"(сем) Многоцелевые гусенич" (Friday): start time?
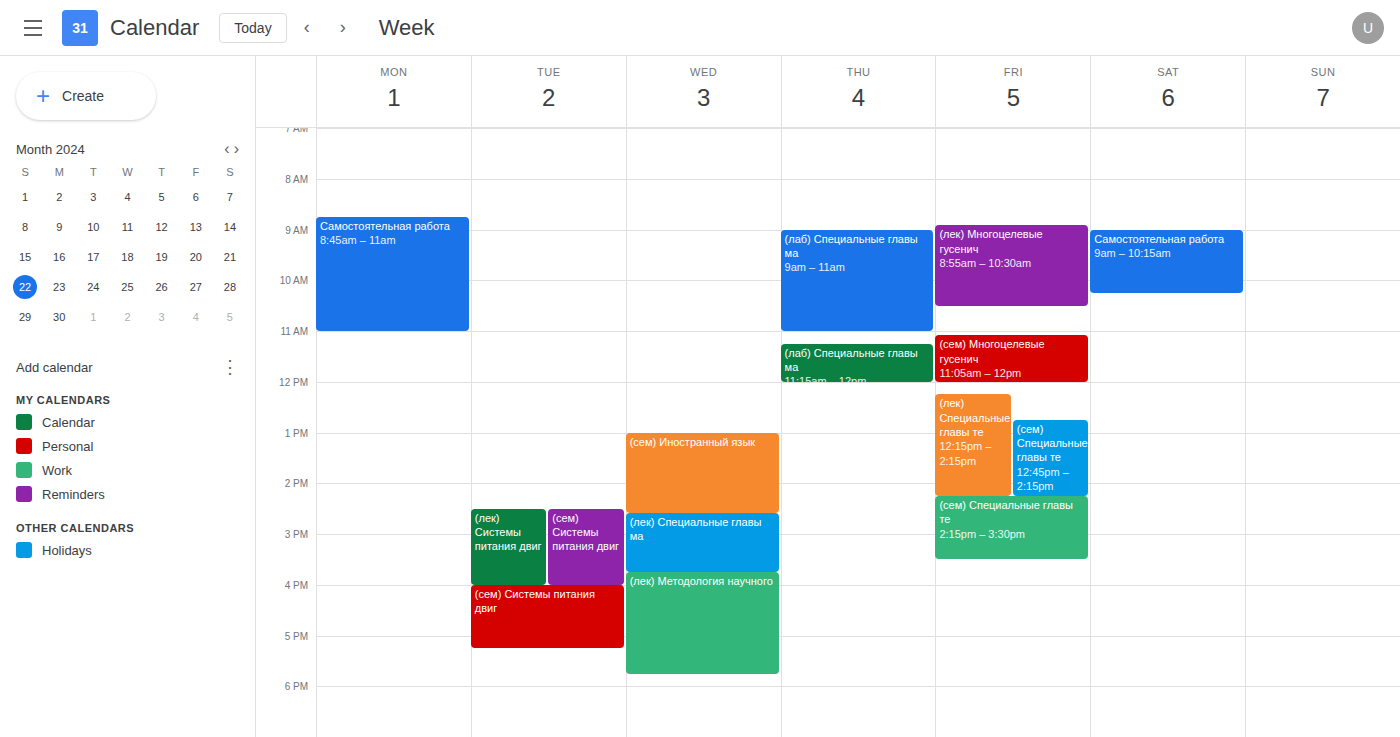
11:05 AM